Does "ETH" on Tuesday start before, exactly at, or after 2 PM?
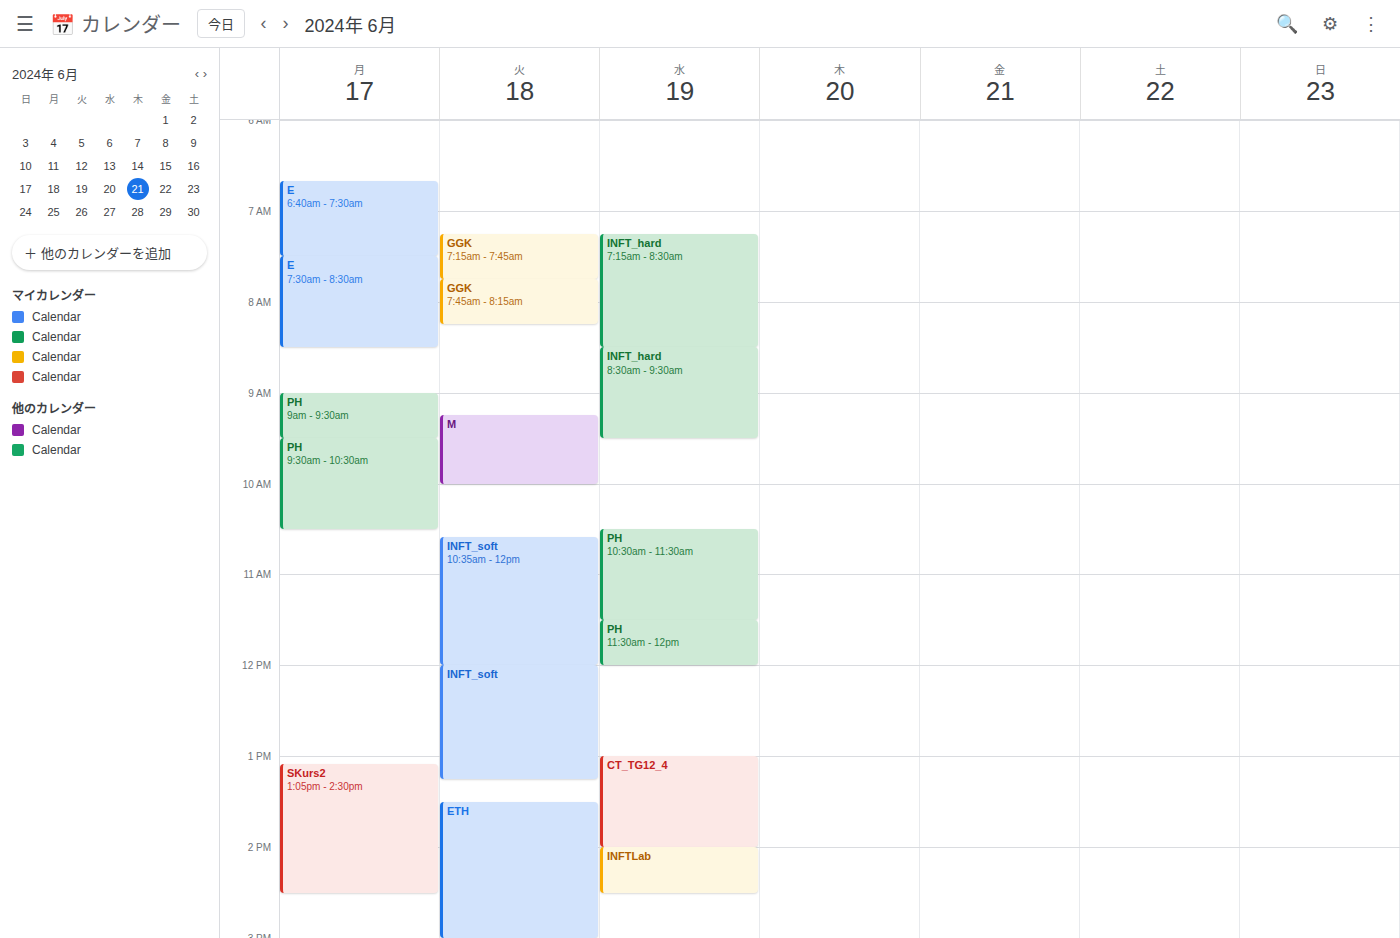
1:30 PM -- before 2 PM, 30 minutes above the 2 PM line.